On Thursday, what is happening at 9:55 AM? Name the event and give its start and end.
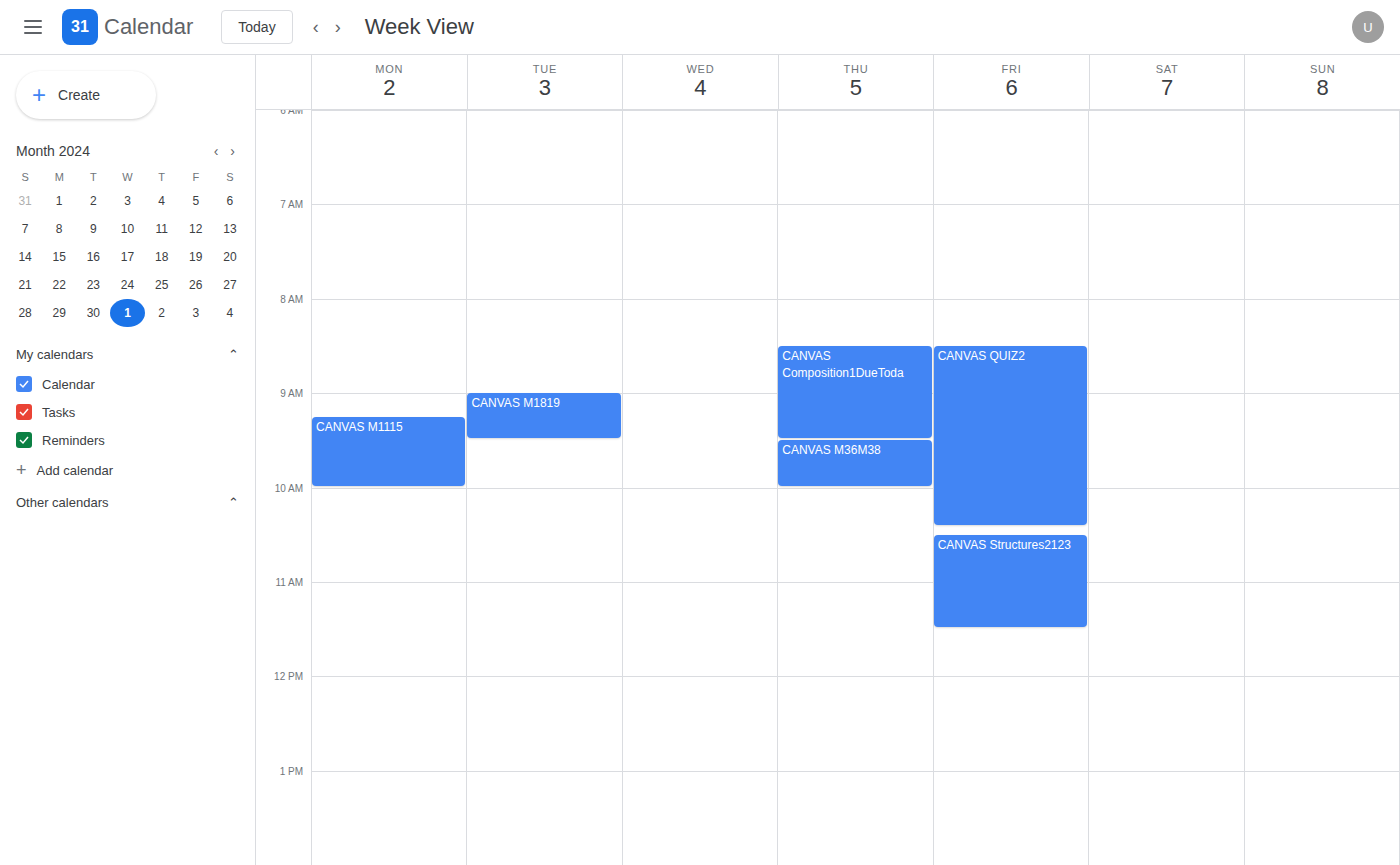
"CANVAS M36M38", 9:30 AM to 10:00 AM